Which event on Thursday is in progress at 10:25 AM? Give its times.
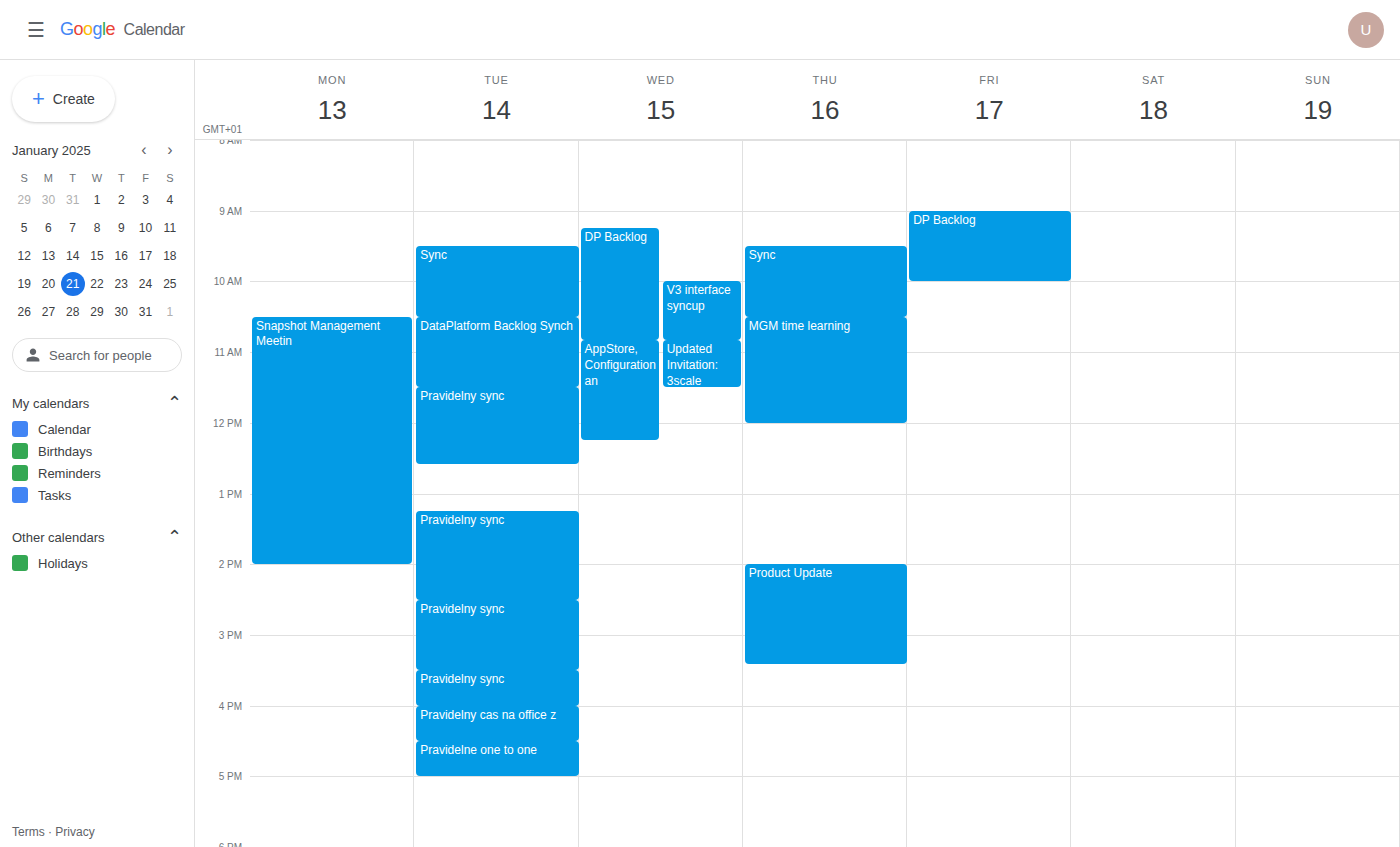
"Sync", 9:30 AM to 10:30 AM